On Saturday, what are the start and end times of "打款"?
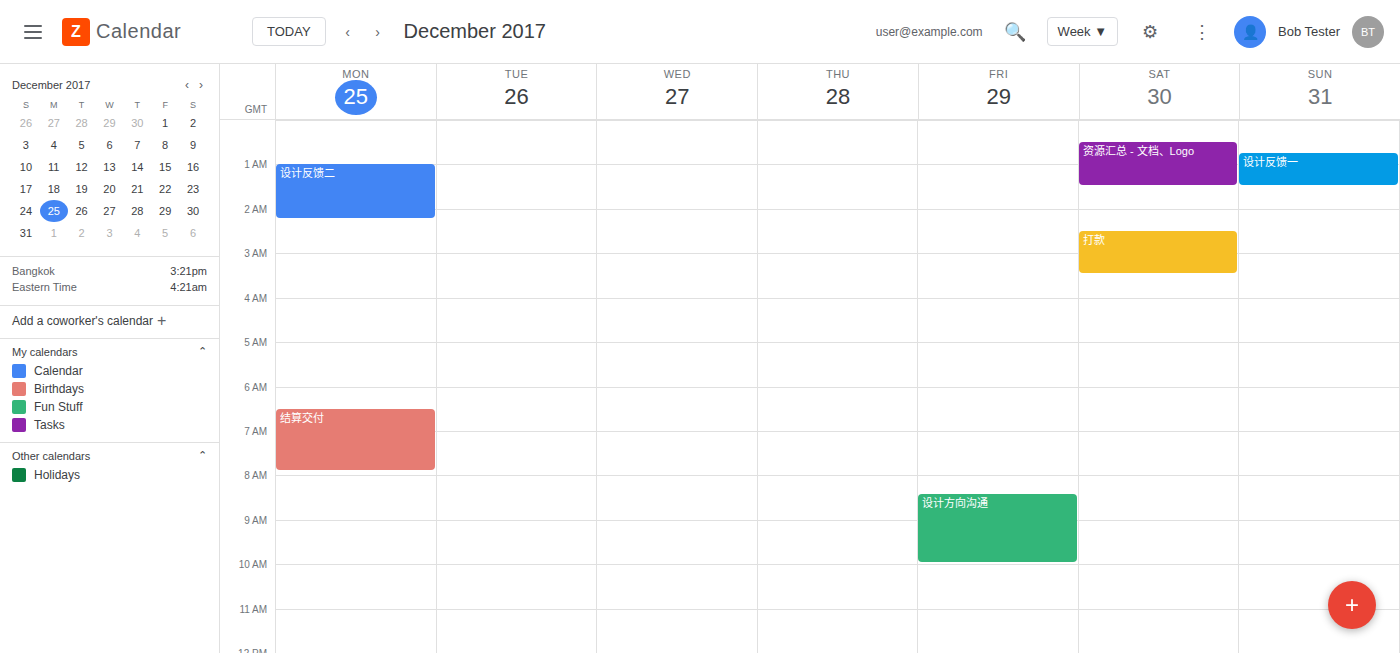
02:30 to 03:30